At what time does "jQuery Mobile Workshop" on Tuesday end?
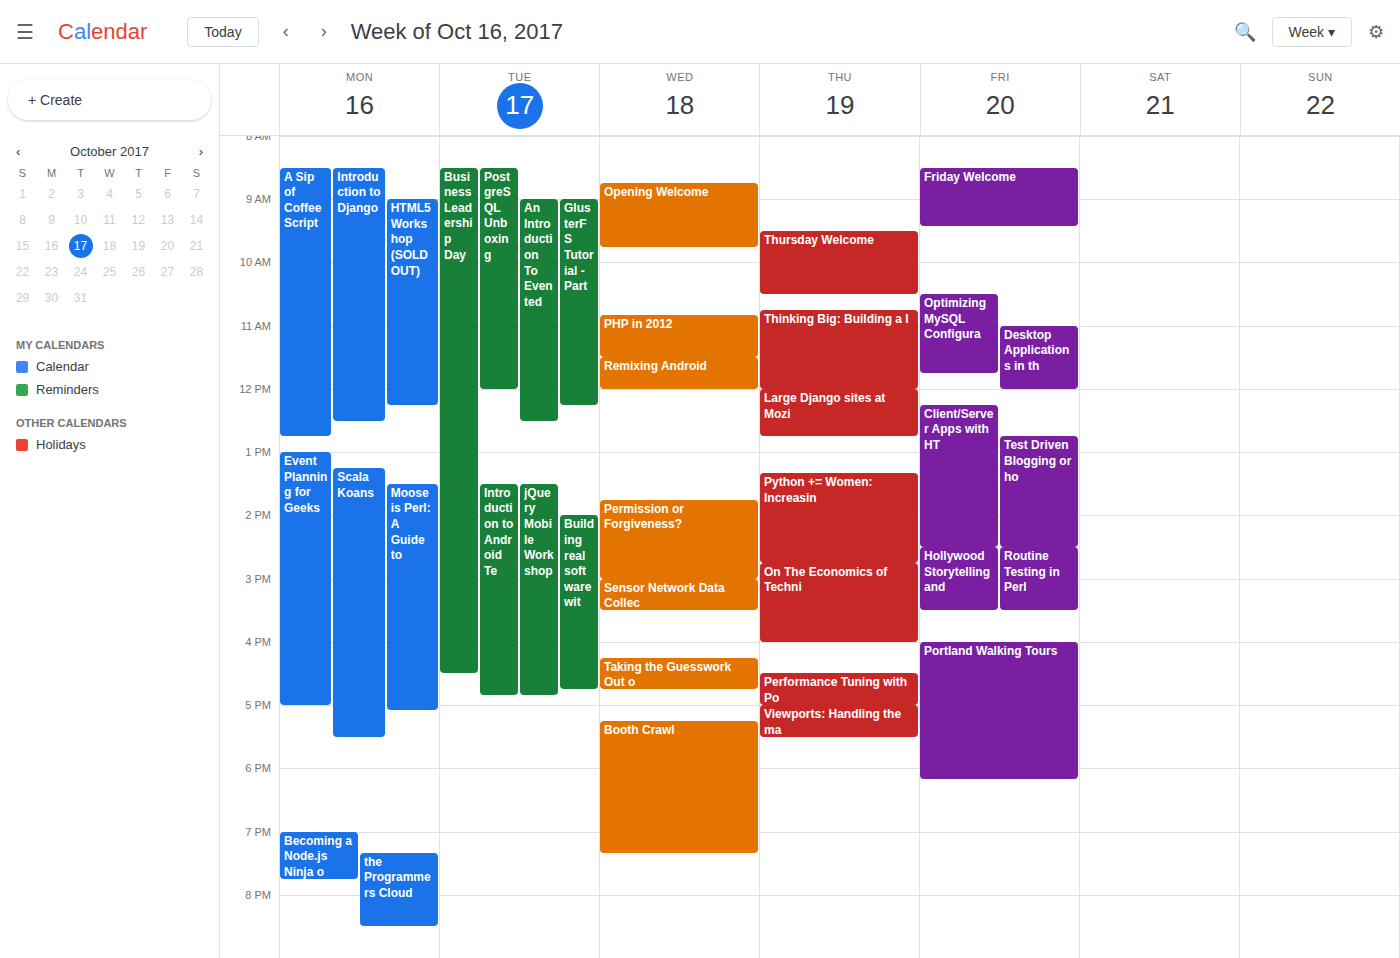
4:50 PM